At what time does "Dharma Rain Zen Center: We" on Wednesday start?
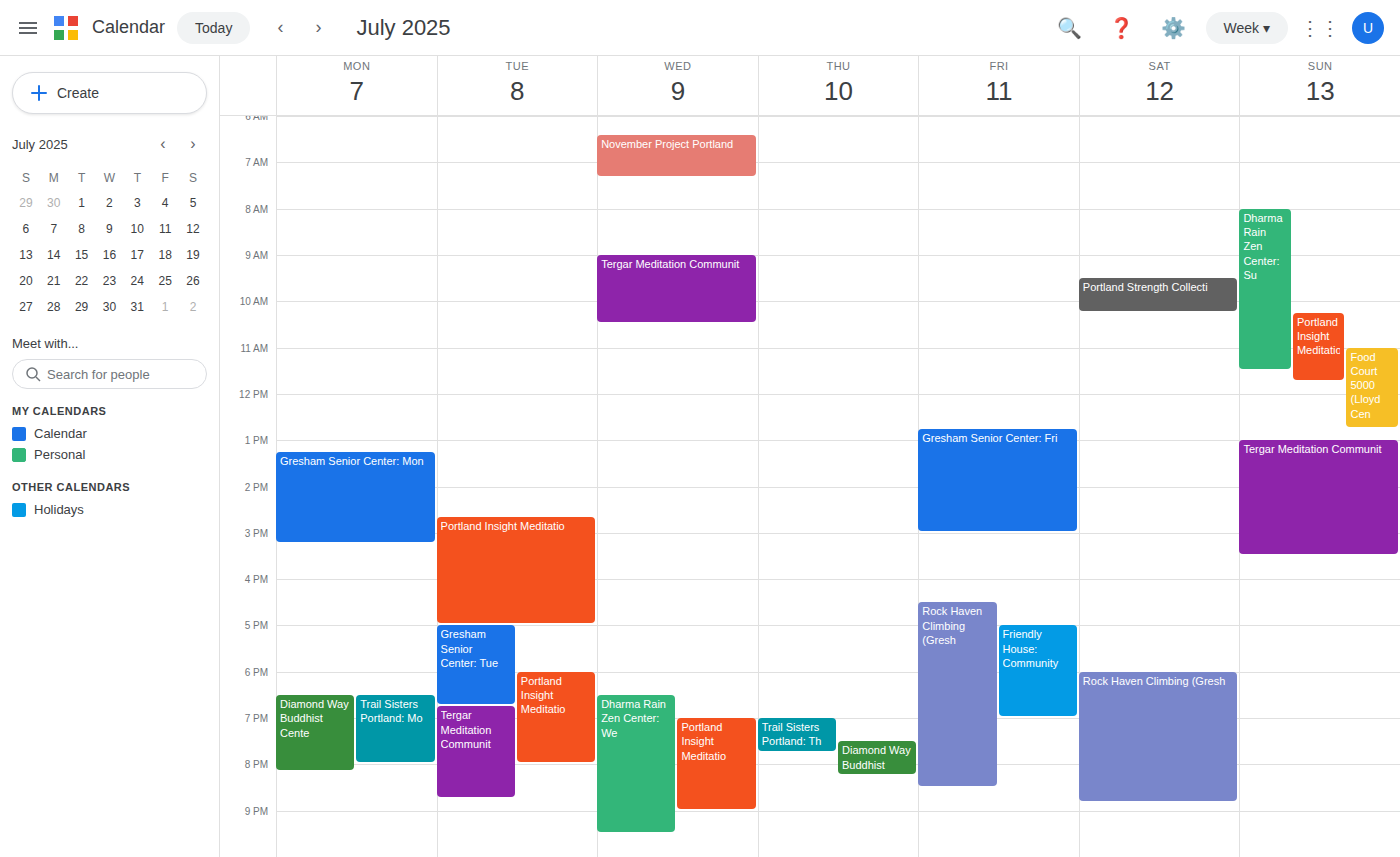
6:30 PM